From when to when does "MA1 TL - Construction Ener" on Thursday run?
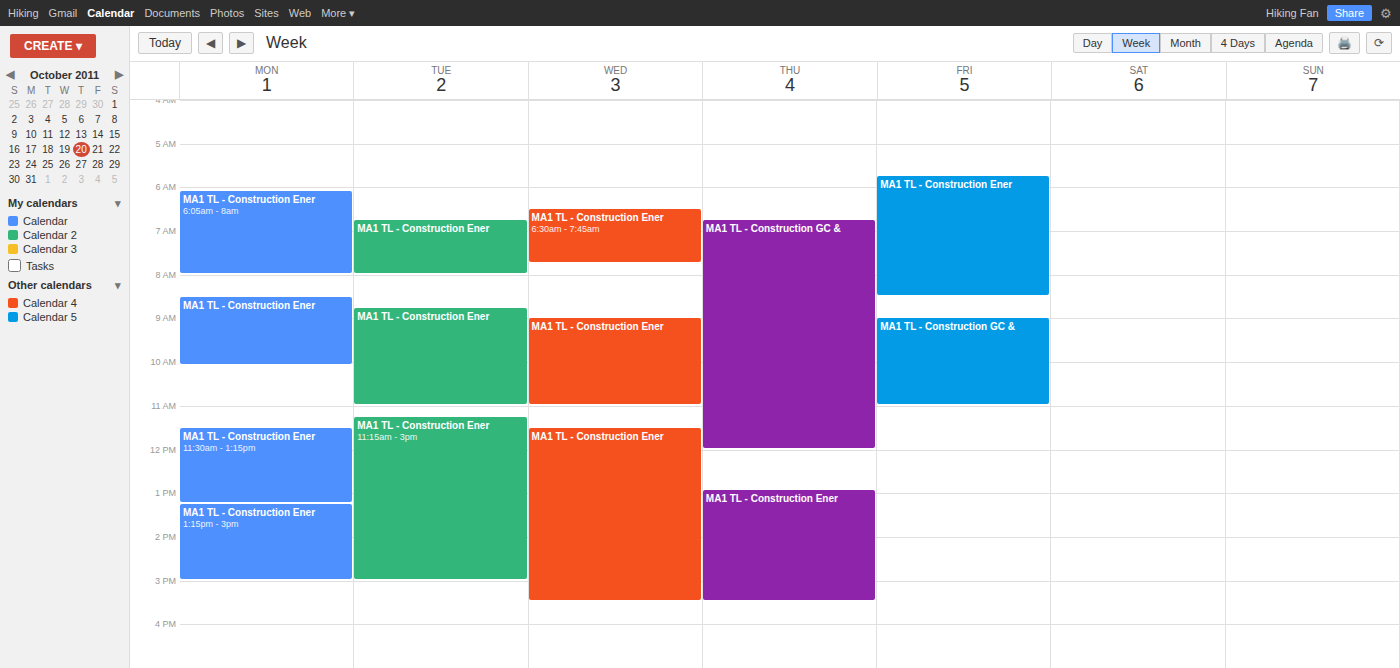
12:55 PM to 3:30 PM